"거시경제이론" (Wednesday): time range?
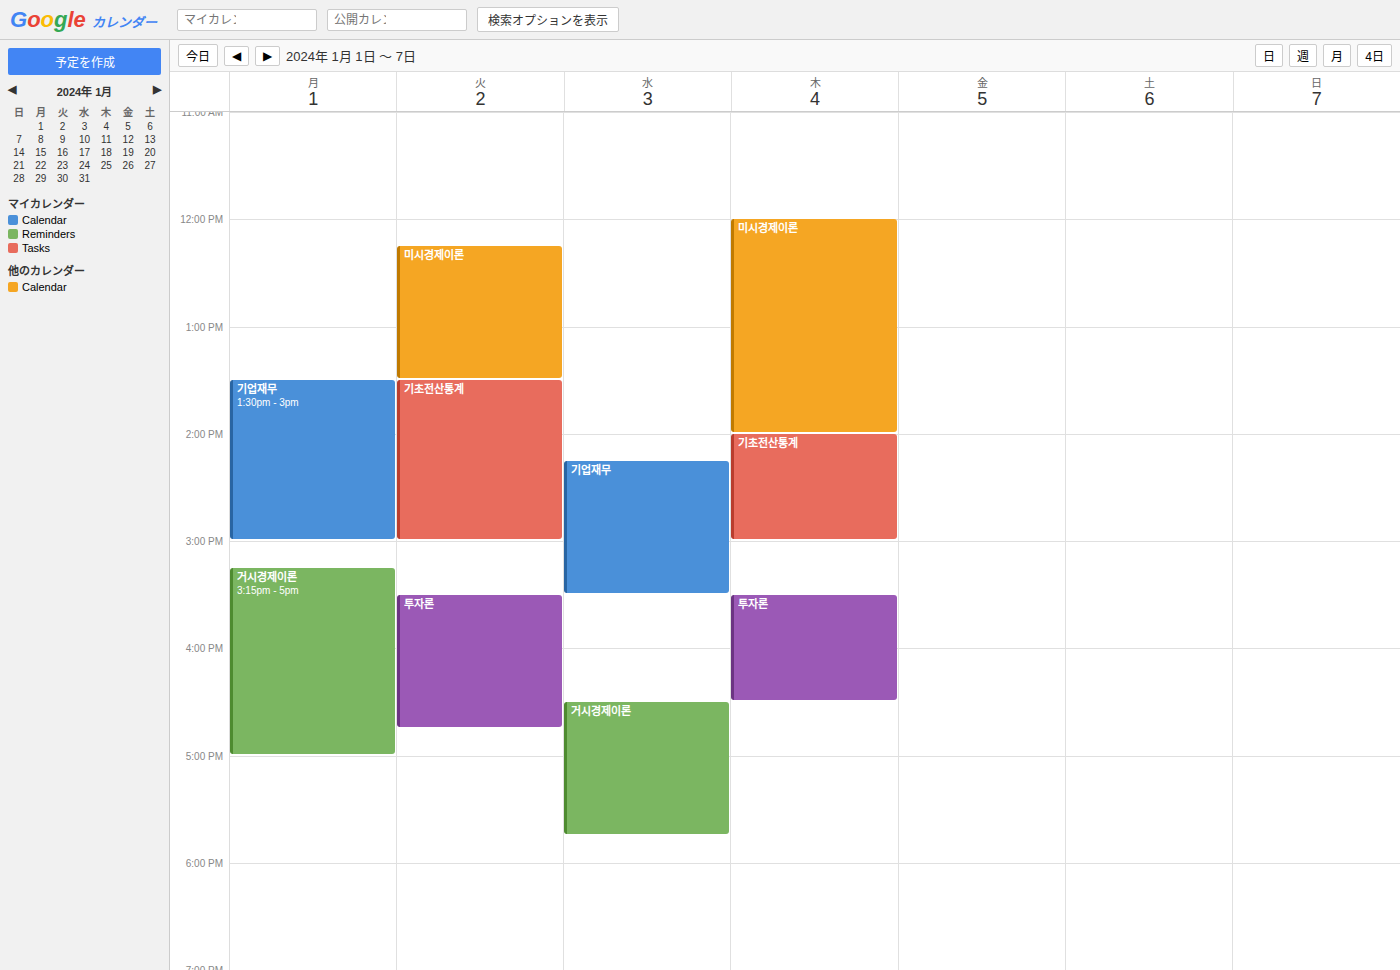
16:30 to 17:45